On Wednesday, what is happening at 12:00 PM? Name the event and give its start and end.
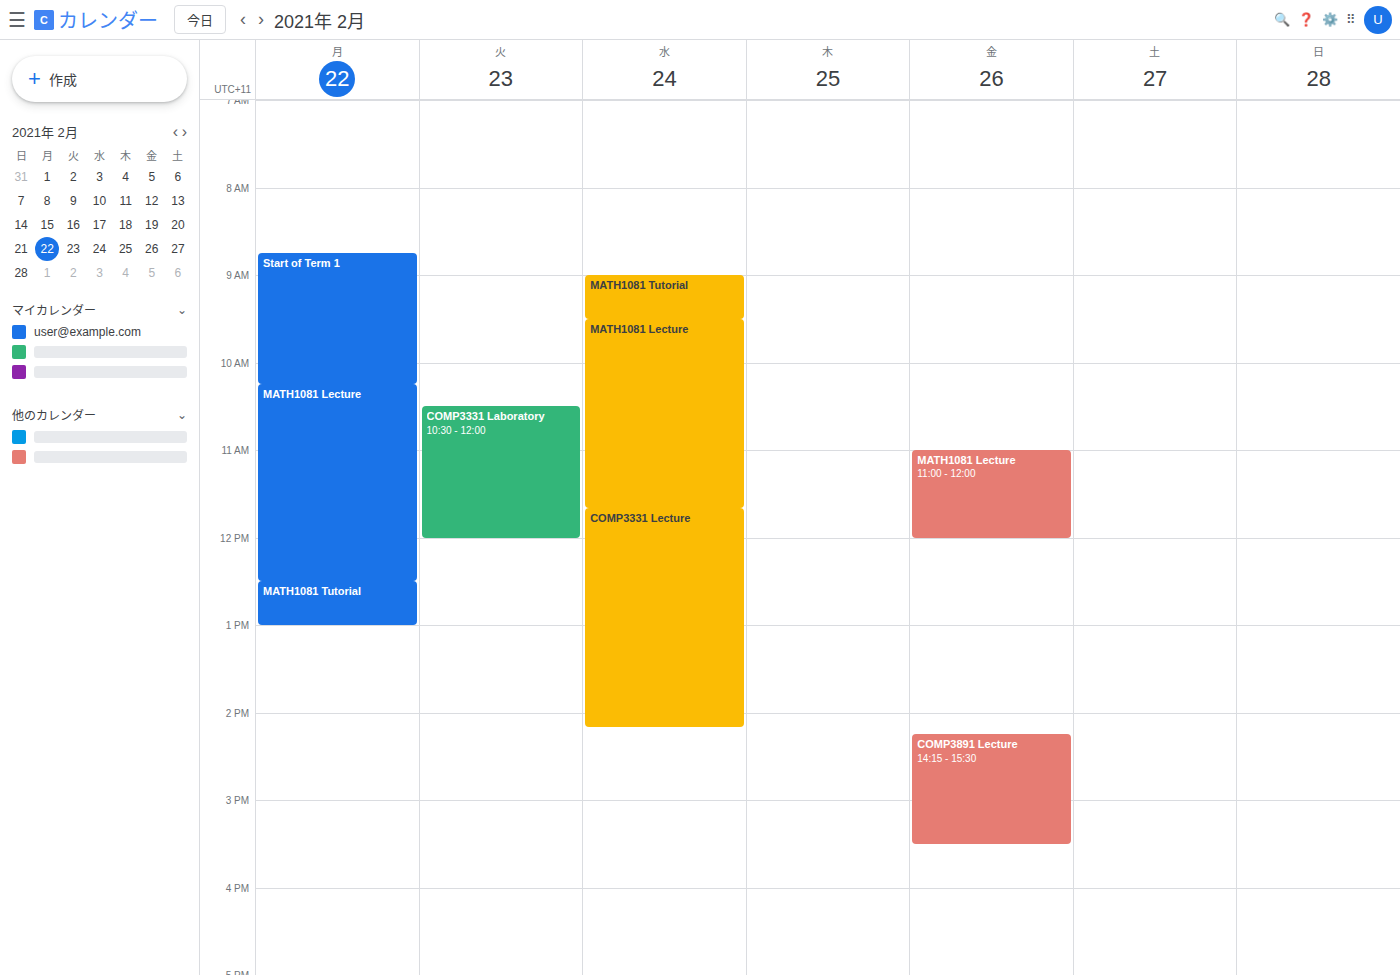
"COMP3331 Lecture", 11:40 AM to 2:10 PM